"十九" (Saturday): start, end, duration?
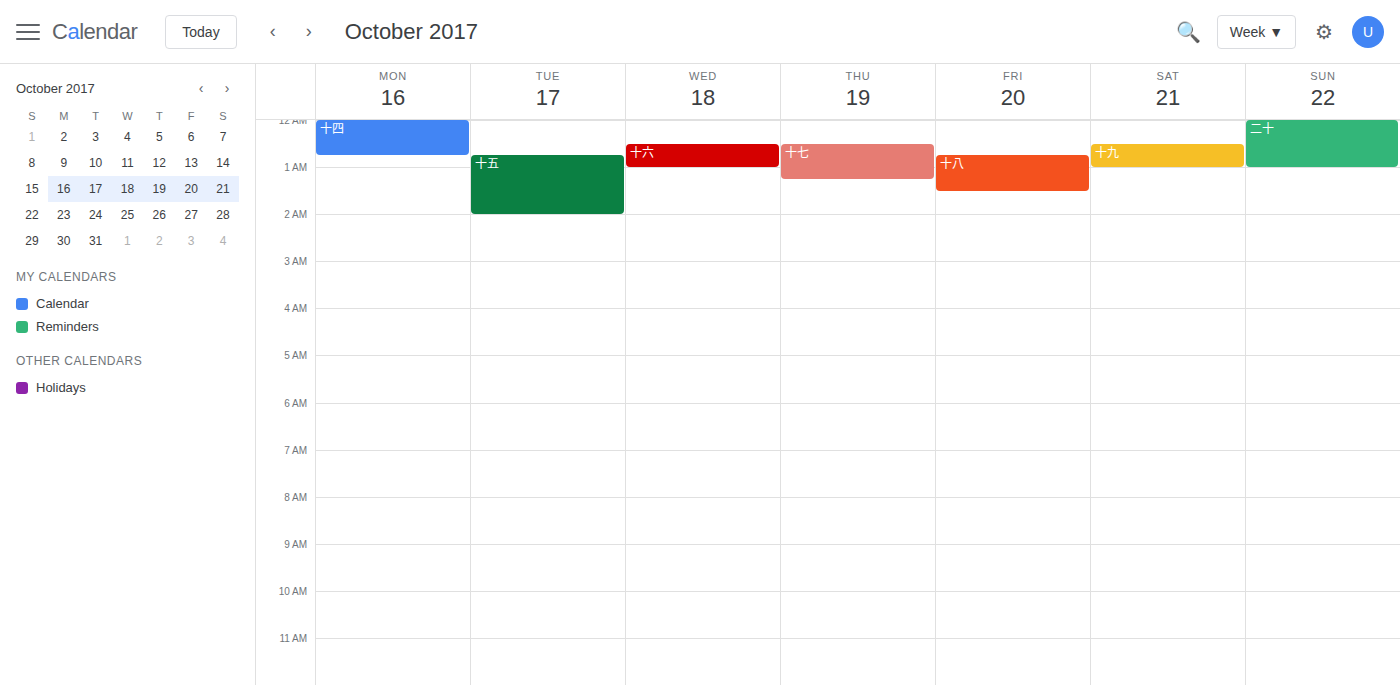
12:30 AM to 1:00 AM, 30 minutes